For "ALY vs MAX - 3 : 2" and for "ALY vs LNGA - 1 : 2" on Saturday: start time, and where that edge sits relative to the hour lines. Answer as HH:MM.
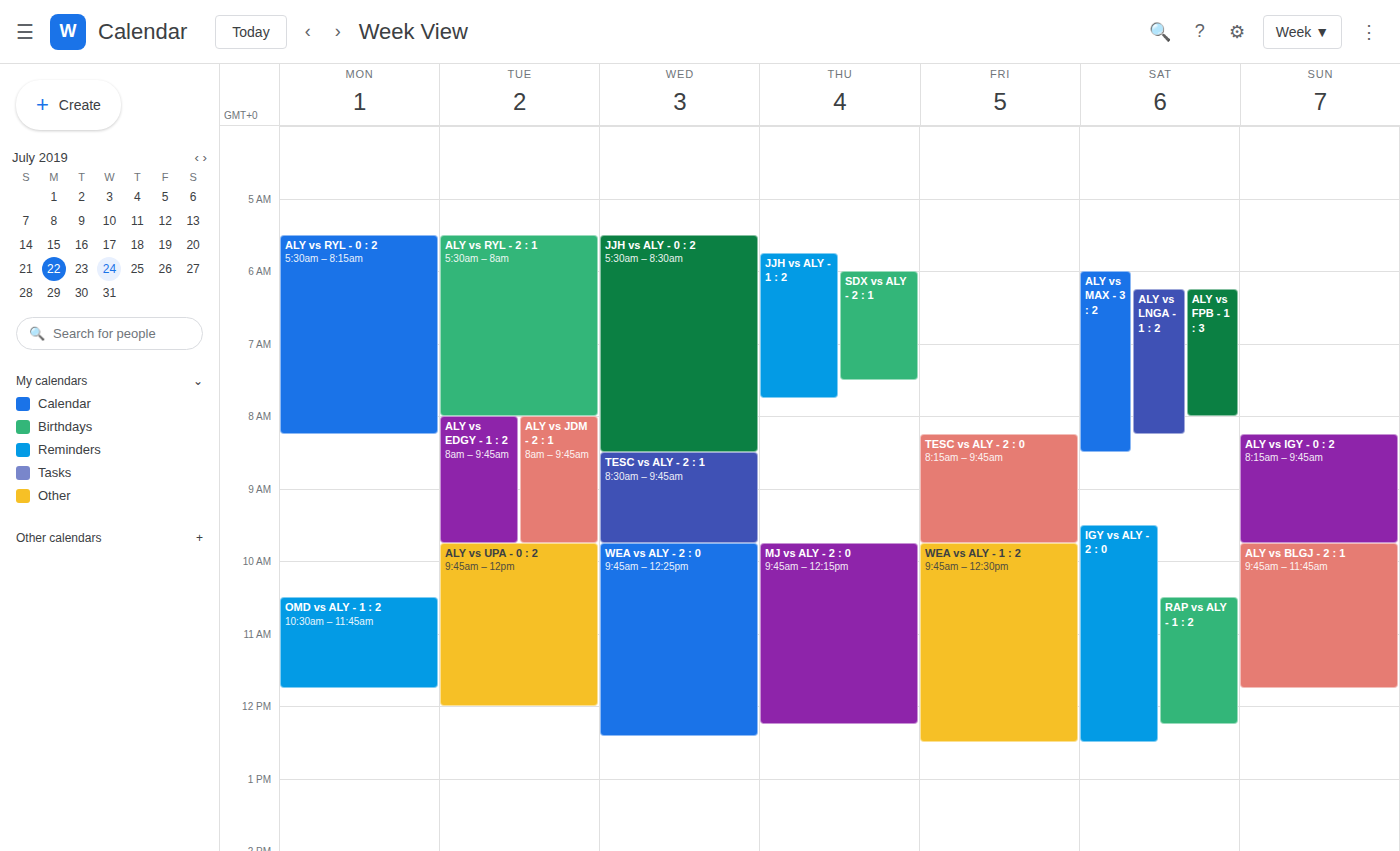
"ALY vs MAX - 3 : 2": 06:00, exactly on the 06:00 line. "ALY vs LNGA - 1 : 2": 06:15, neither: a quarter of the way from the 06:00 line to the 07:00 line.